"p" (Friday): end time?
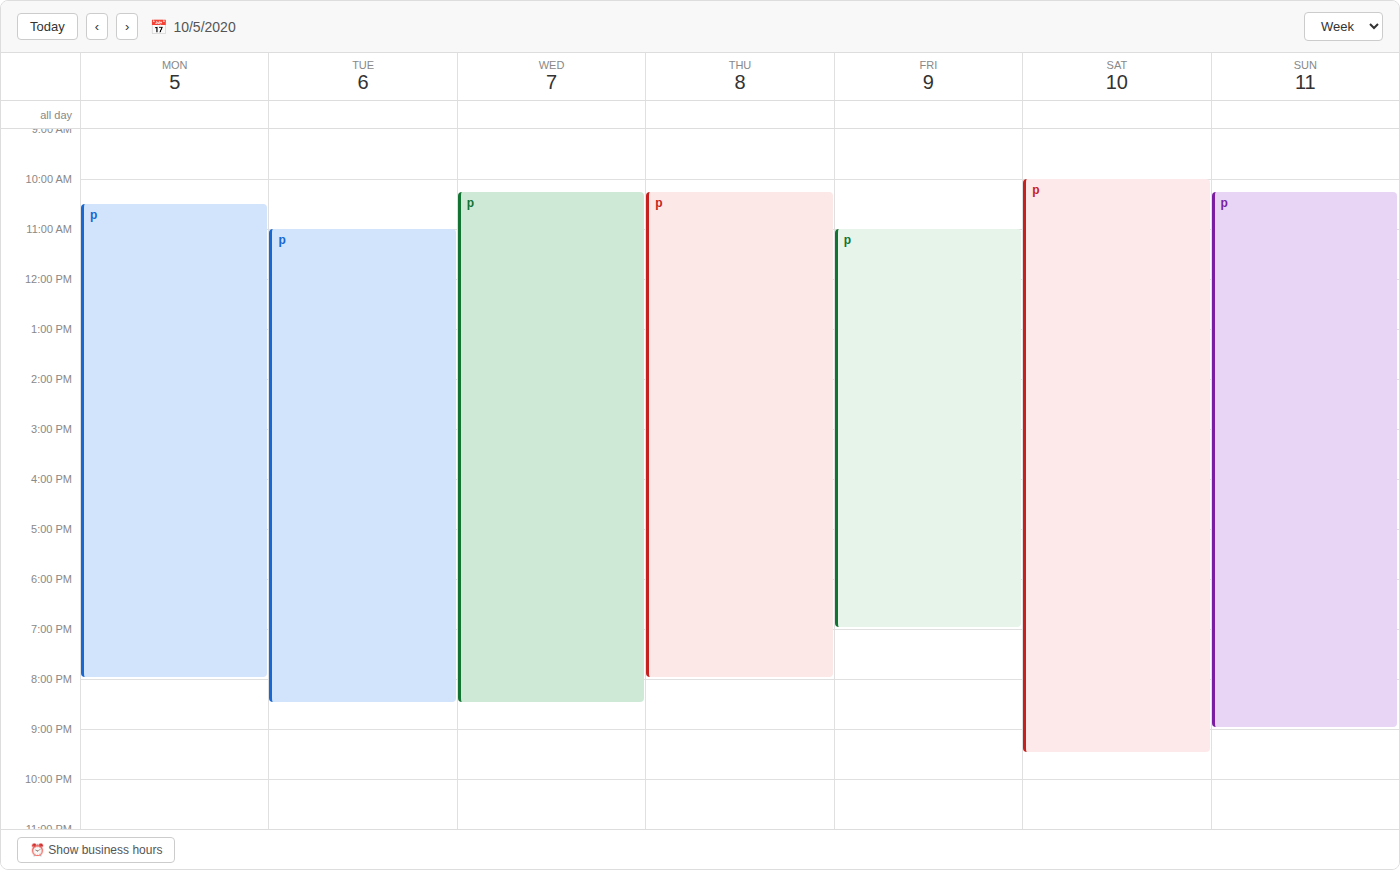
7:00 PM